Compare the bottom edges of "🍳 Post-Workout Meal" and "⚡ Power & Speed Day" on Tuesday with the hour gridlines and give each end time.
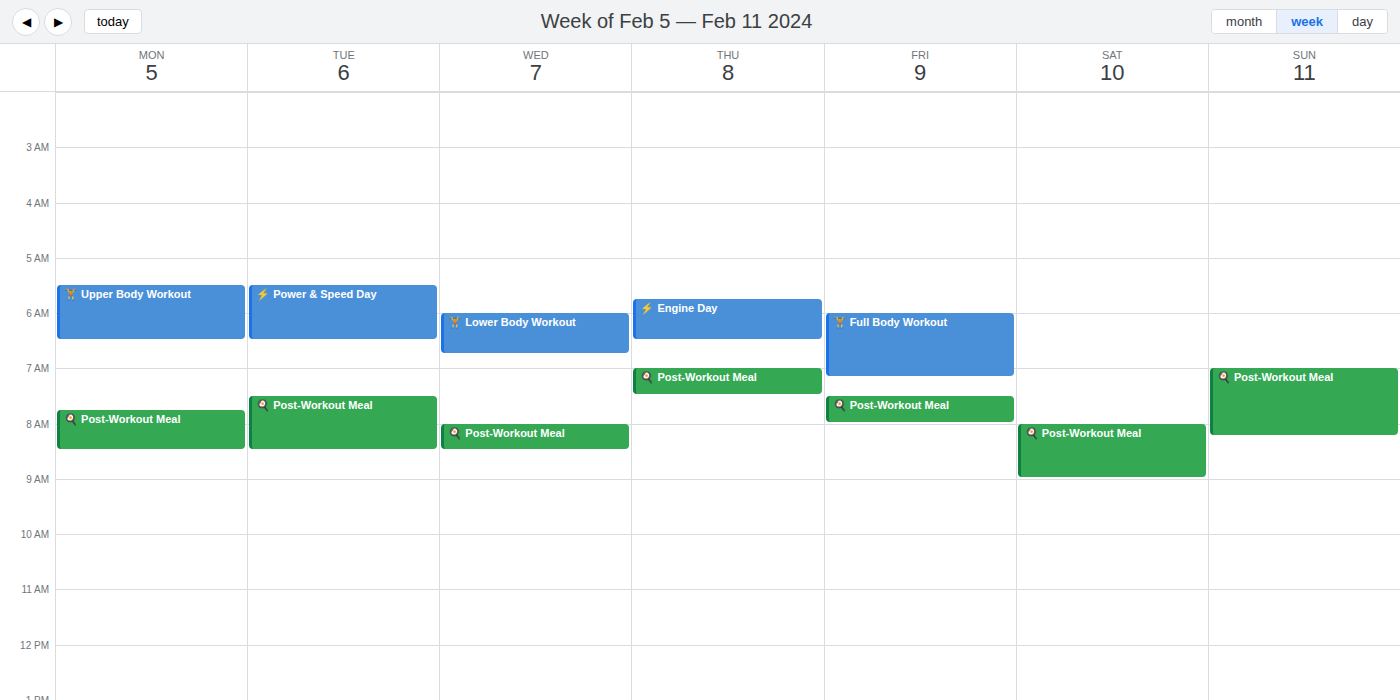
"🍳 Post-Workout Meal": 8:30 AM, halfway between the 8 AM and 9 AM lines. "⚡ Power & Speed Day": 6:30 AM, halfway between the 6 AM and 7 AM lines.